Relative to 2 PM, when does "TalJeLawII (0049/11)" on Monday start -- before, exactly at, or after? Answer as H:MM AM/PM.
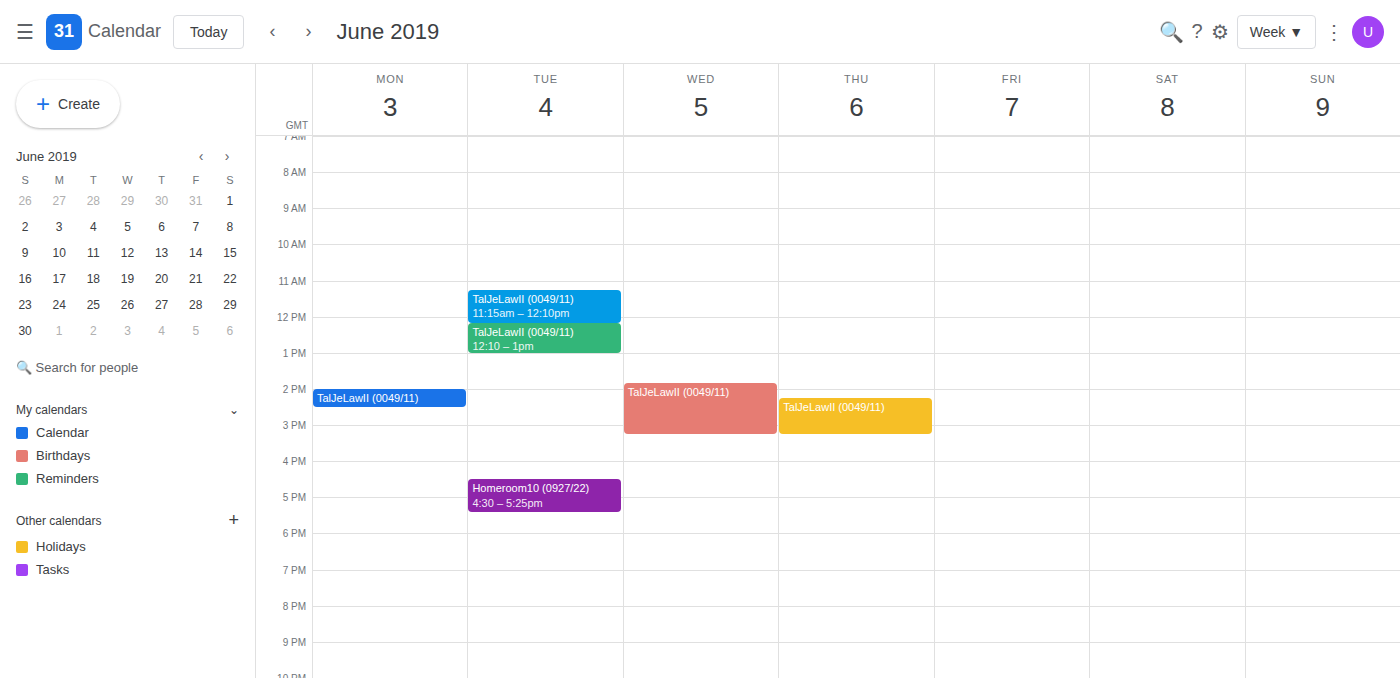
2:00 PM -- exactly at 2 PM, on the 2 PM line.